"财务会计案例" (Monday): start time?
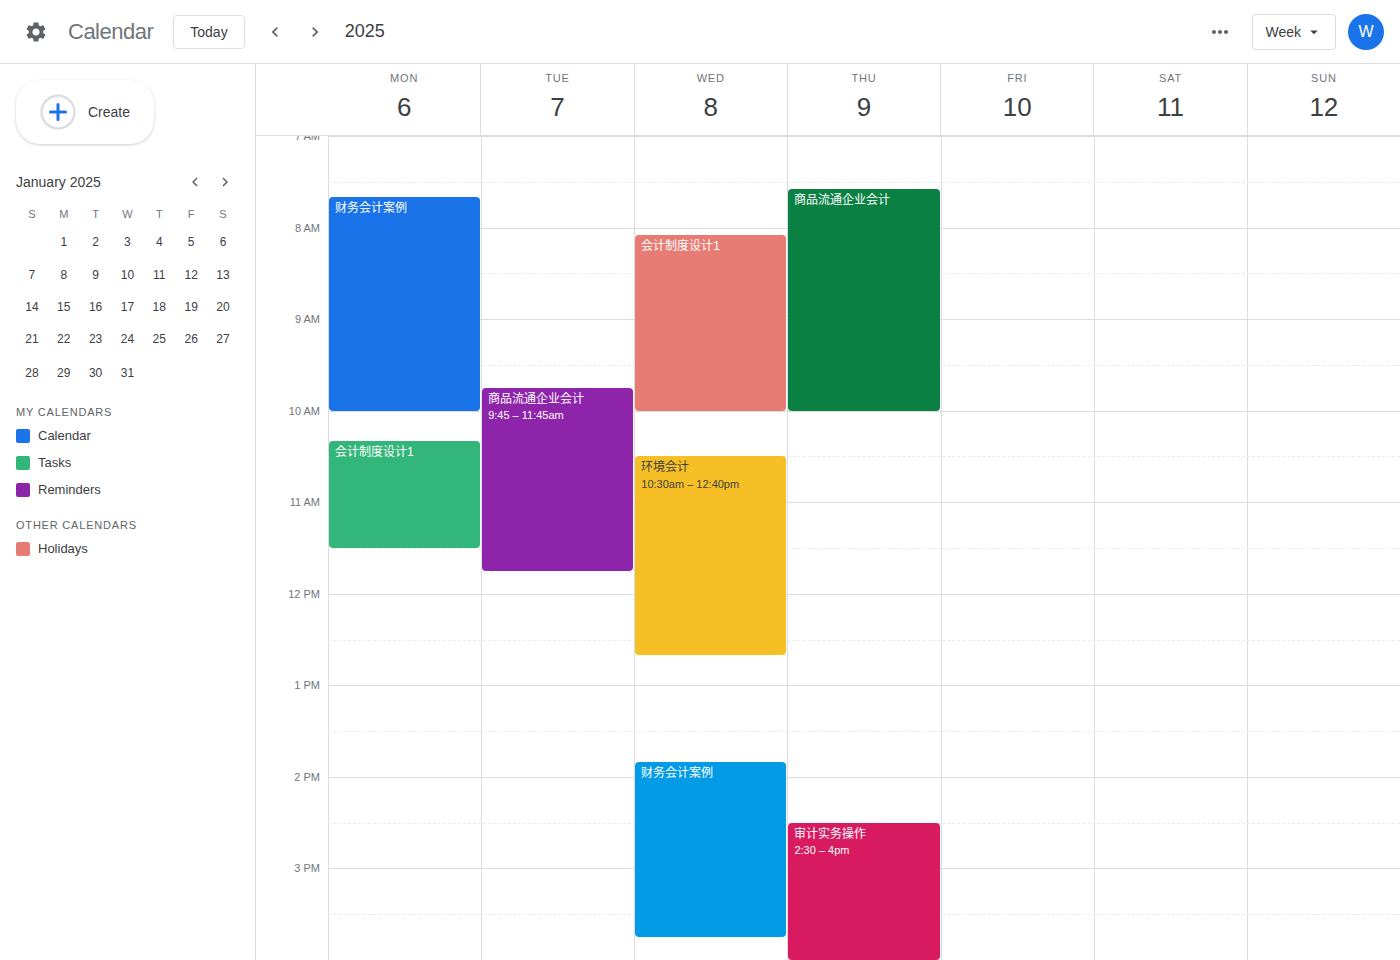
07:40